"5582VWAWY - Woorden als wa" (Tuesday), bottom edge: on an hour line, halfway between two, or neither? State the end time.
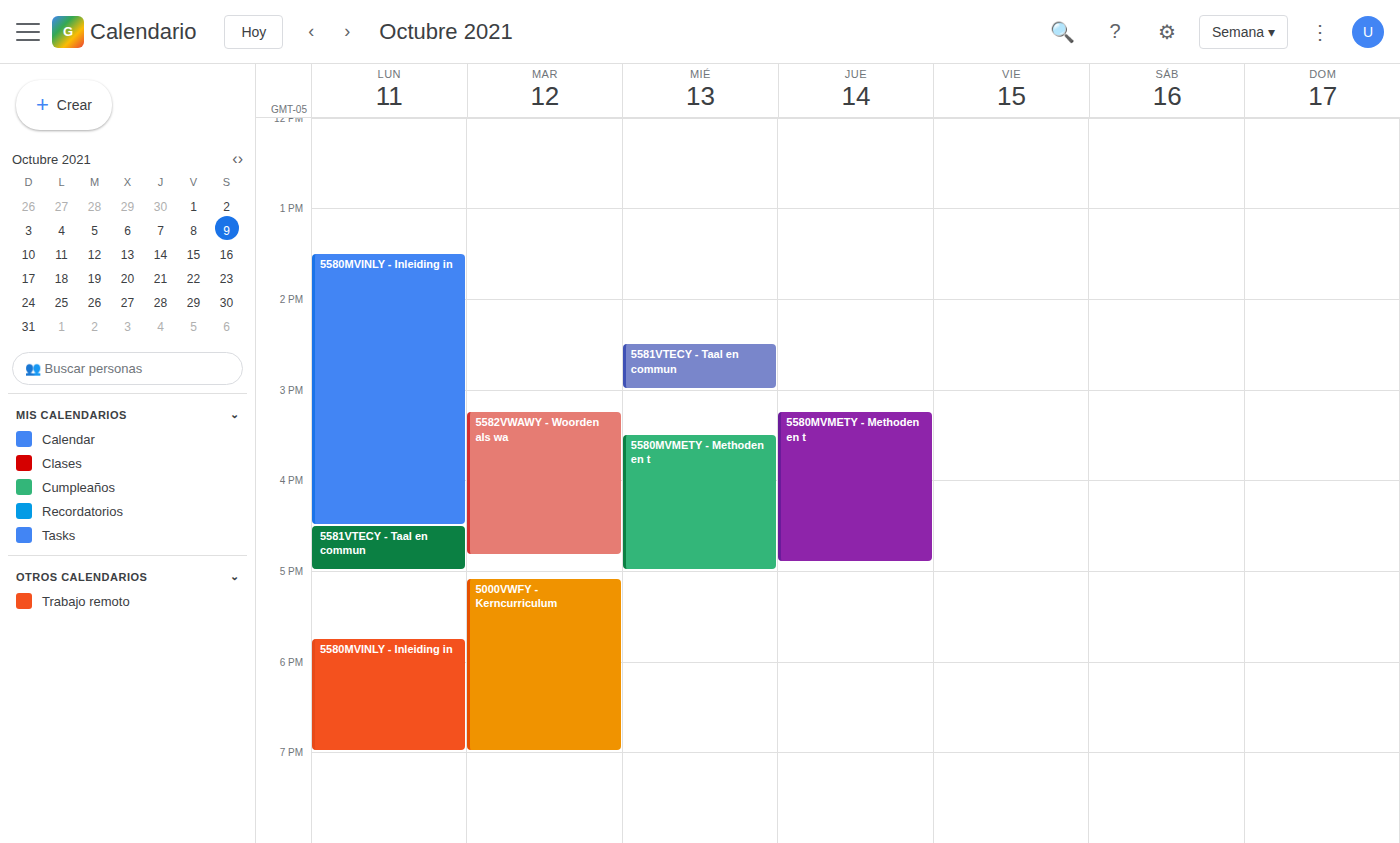
4:50 PM -- neither: 50 minutes below the 4 PM line and 10 minutes above the 5 PM line.